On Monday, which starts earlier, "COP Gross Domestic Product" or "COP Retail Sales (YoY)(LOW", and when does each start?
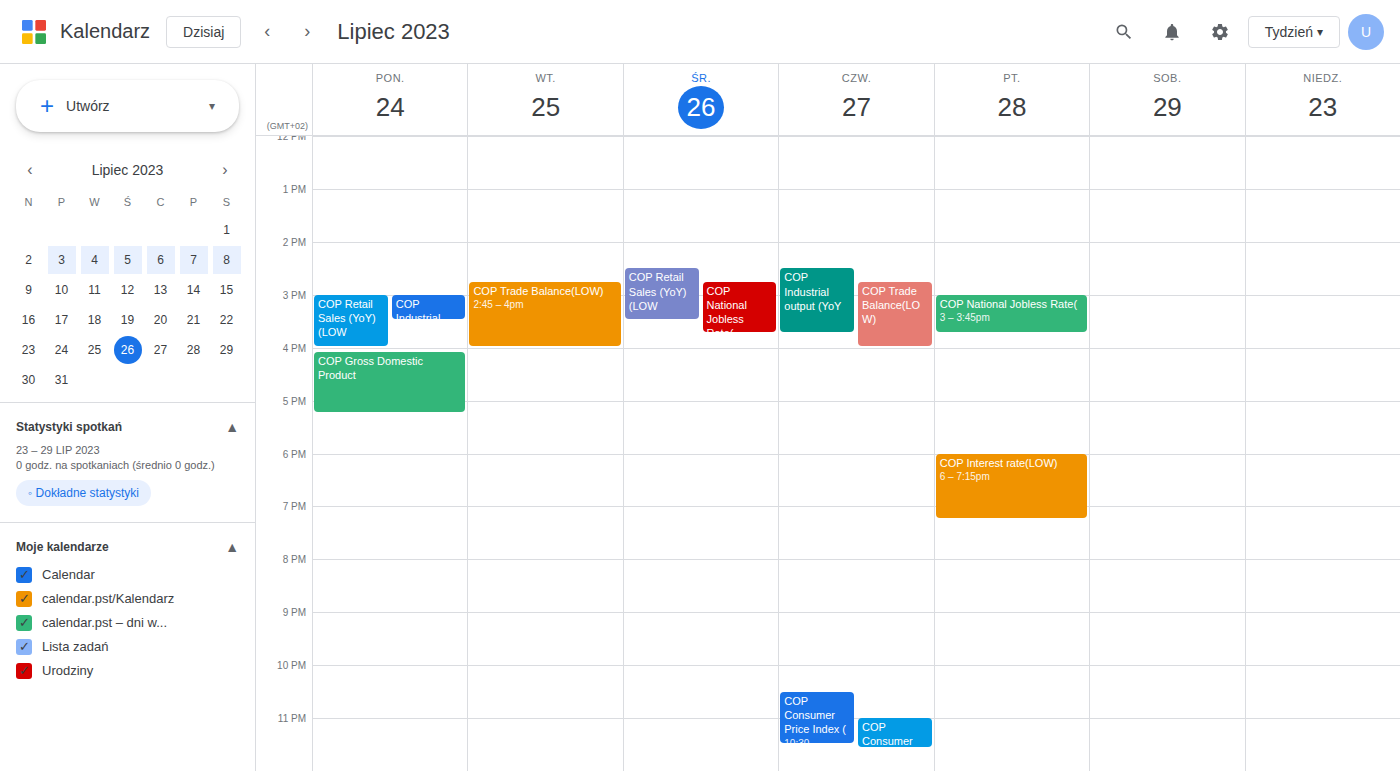
"COP Retail Sales (YoY)(LOW" 3:00 PM; "COP Gross Domestic Product" 4:05 PM.